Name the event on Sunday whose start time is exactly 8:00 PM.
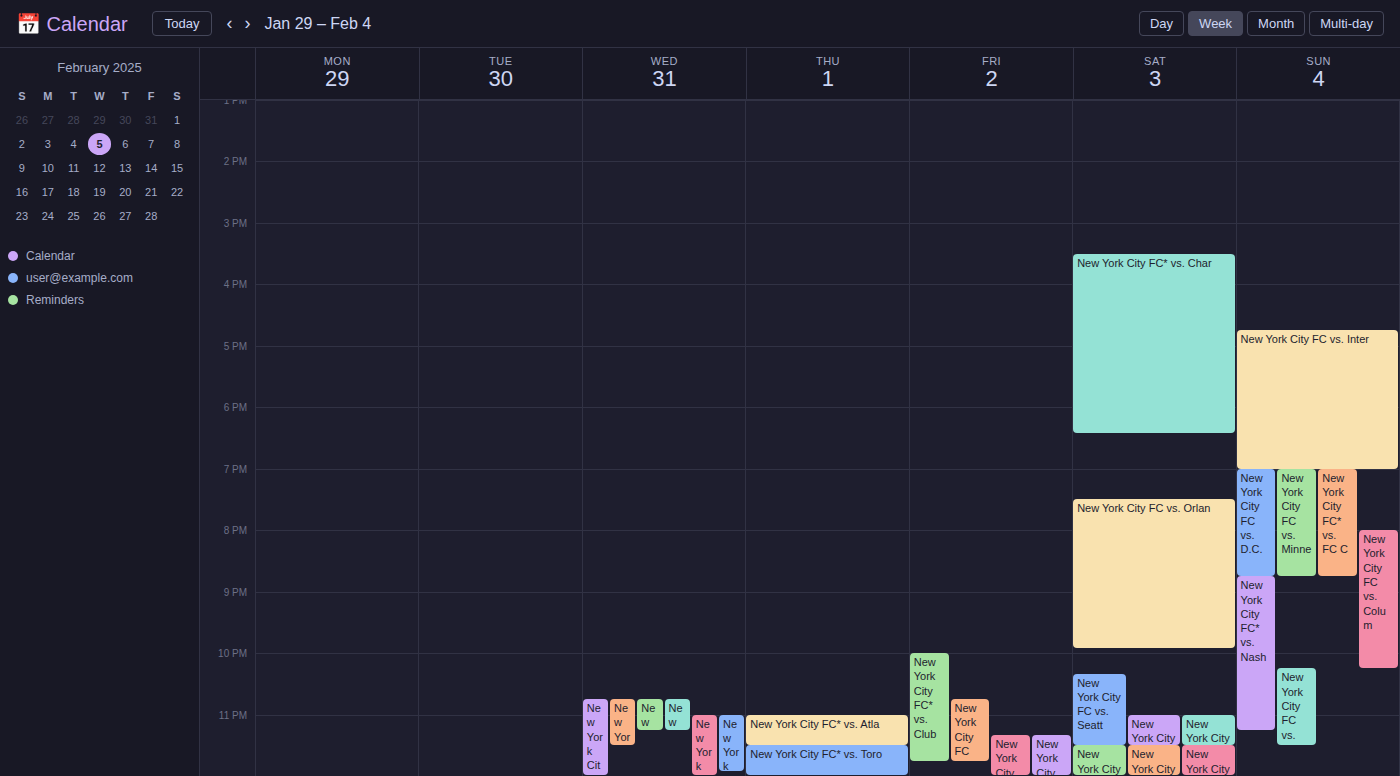
"New York City FC vs. Colum"